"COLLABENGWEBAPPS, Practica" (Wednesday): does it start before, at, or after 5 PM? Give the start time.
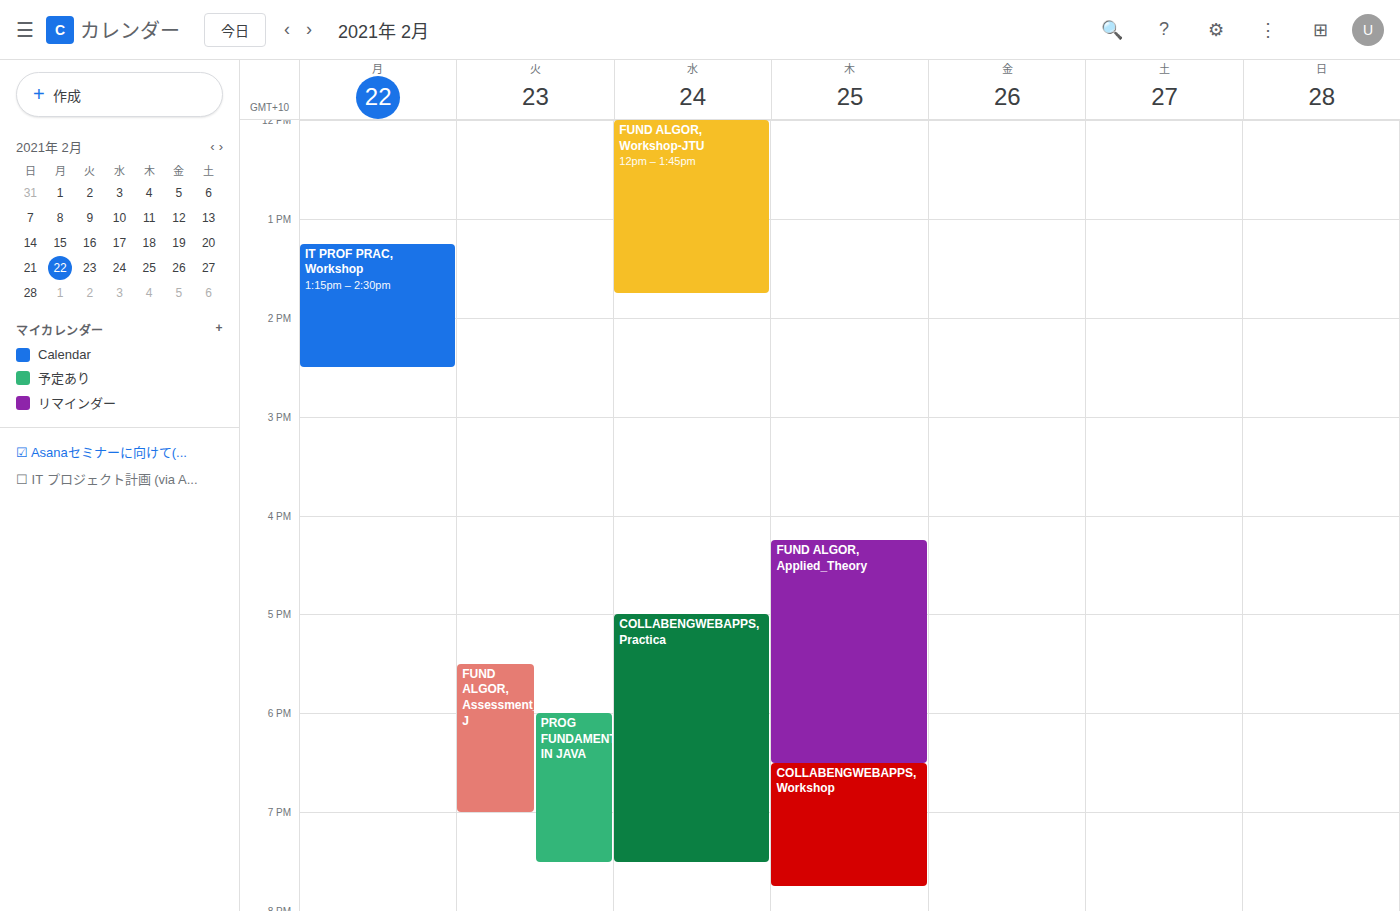
5:00 PM -- exactly at 5 PM, on the 5 PM line.